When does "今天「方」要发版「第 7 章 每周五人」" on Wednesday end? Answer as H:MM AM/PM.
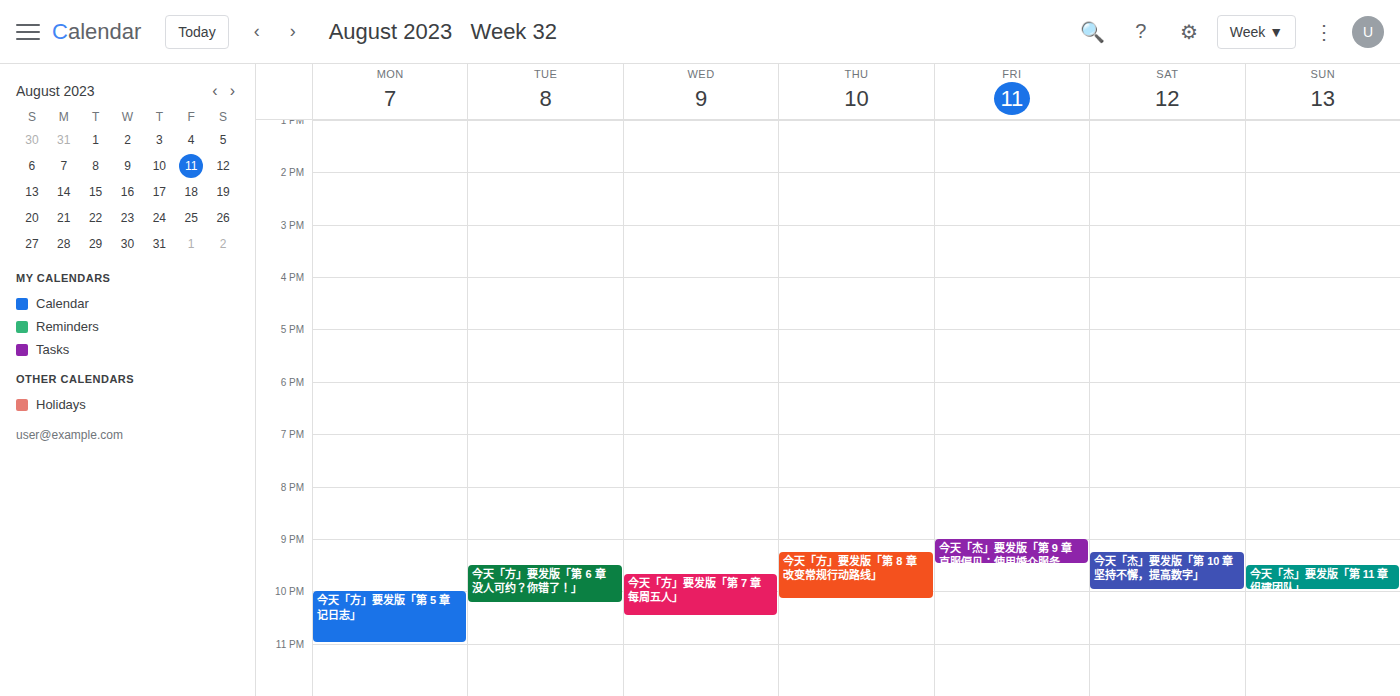
10:30 PM